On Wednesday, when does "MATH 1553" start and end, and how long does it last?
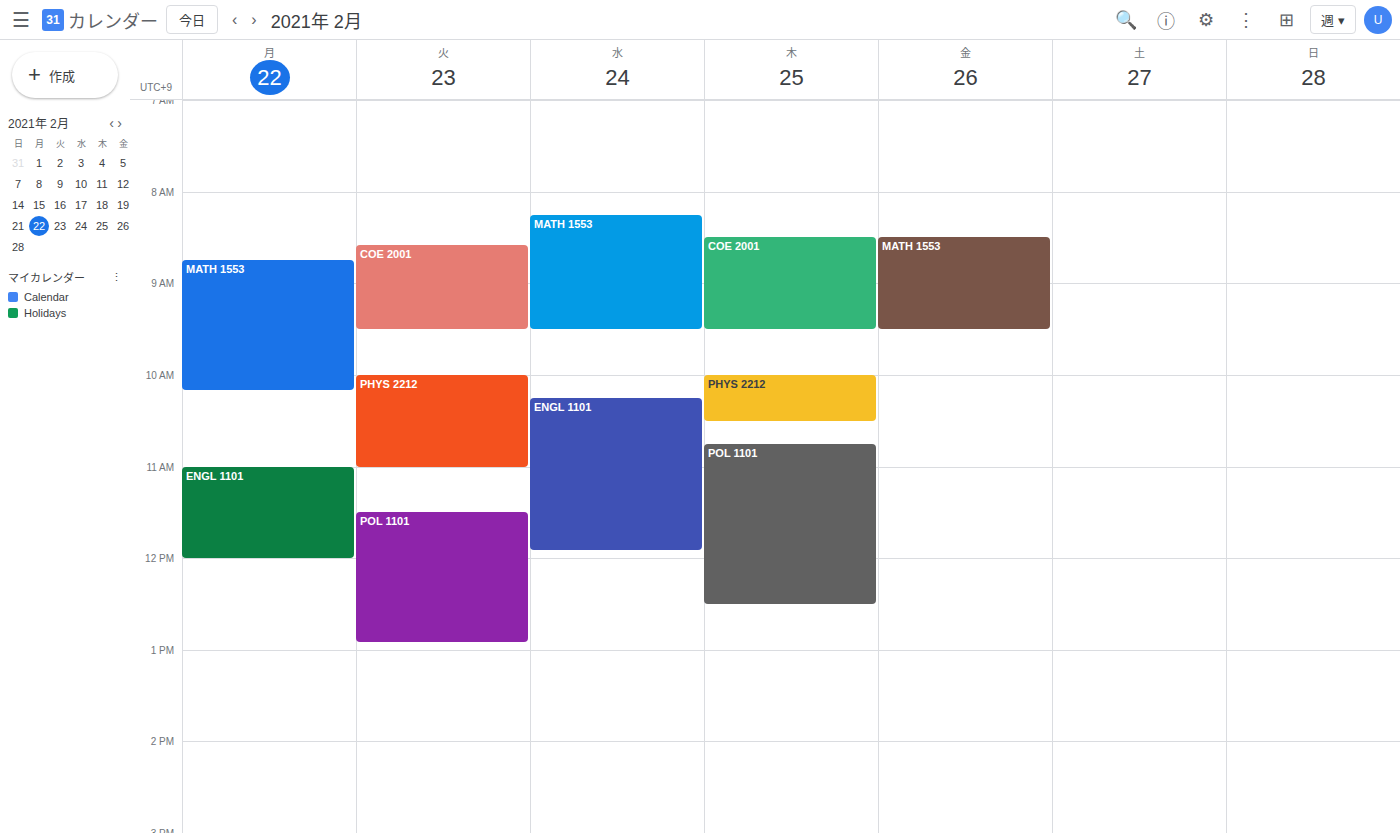
8:15 AM to 9:30 AM, 1 hour 15 minutes